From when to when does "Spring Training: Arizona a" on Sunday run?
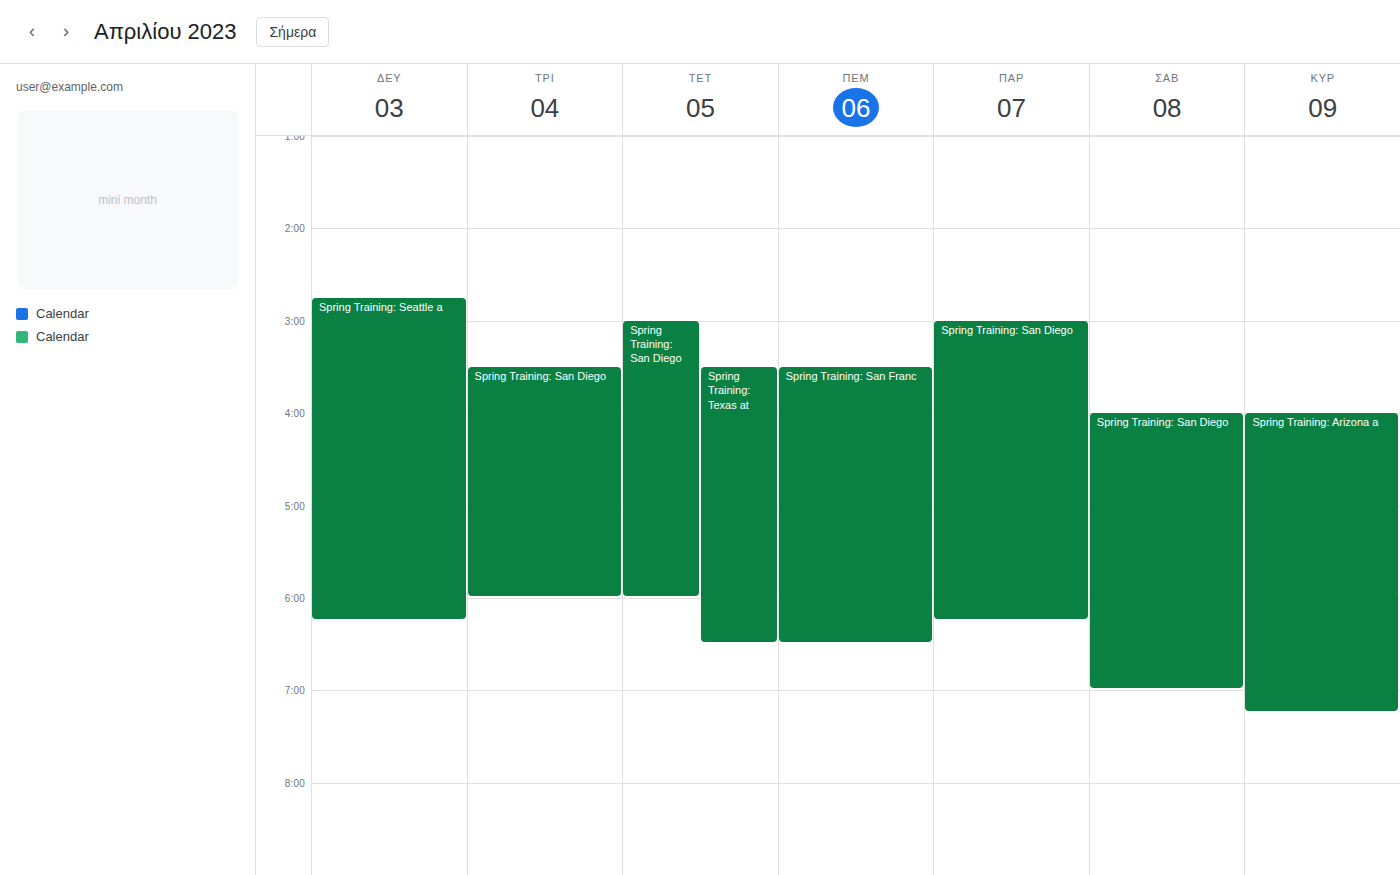
4:00 PM to 7:15 PM